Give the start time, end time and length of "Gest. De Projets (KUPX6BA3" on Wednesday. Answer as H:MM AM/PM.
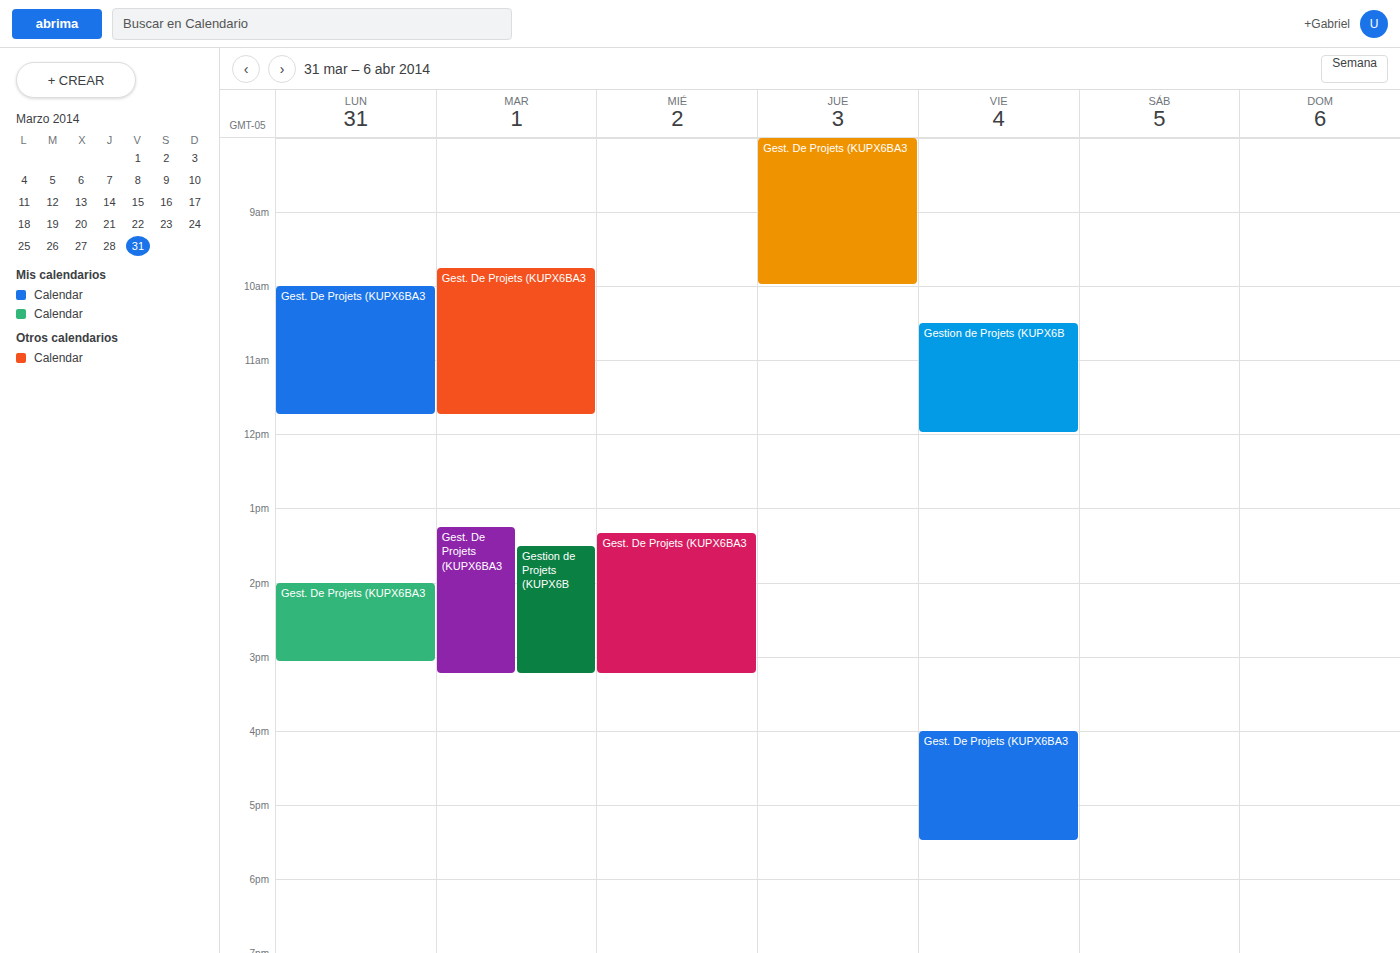
1:20 PM to 3:15 PM, 1 hour 55 minutes